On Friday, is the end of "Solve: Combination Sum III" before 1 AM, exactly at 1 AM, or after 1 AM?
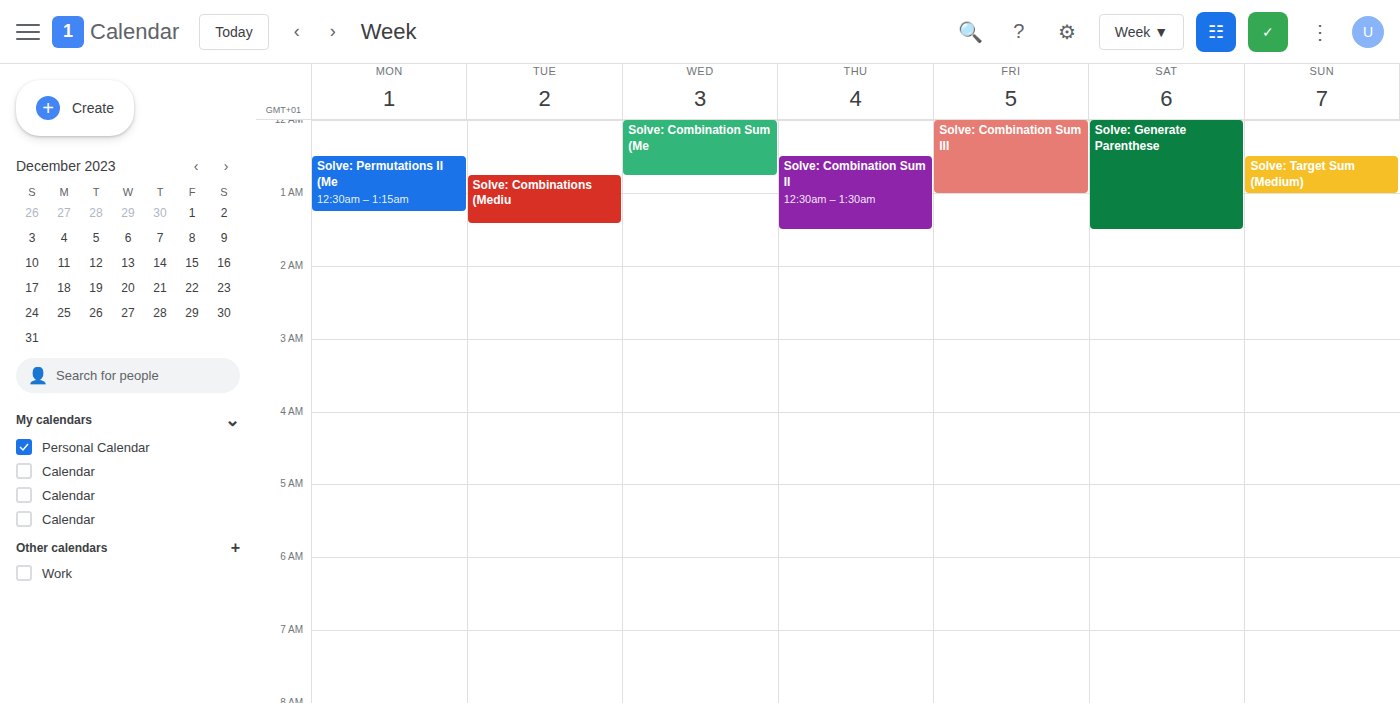
1:00 AM -- exactly at 1 AM, on the 1 AM line.